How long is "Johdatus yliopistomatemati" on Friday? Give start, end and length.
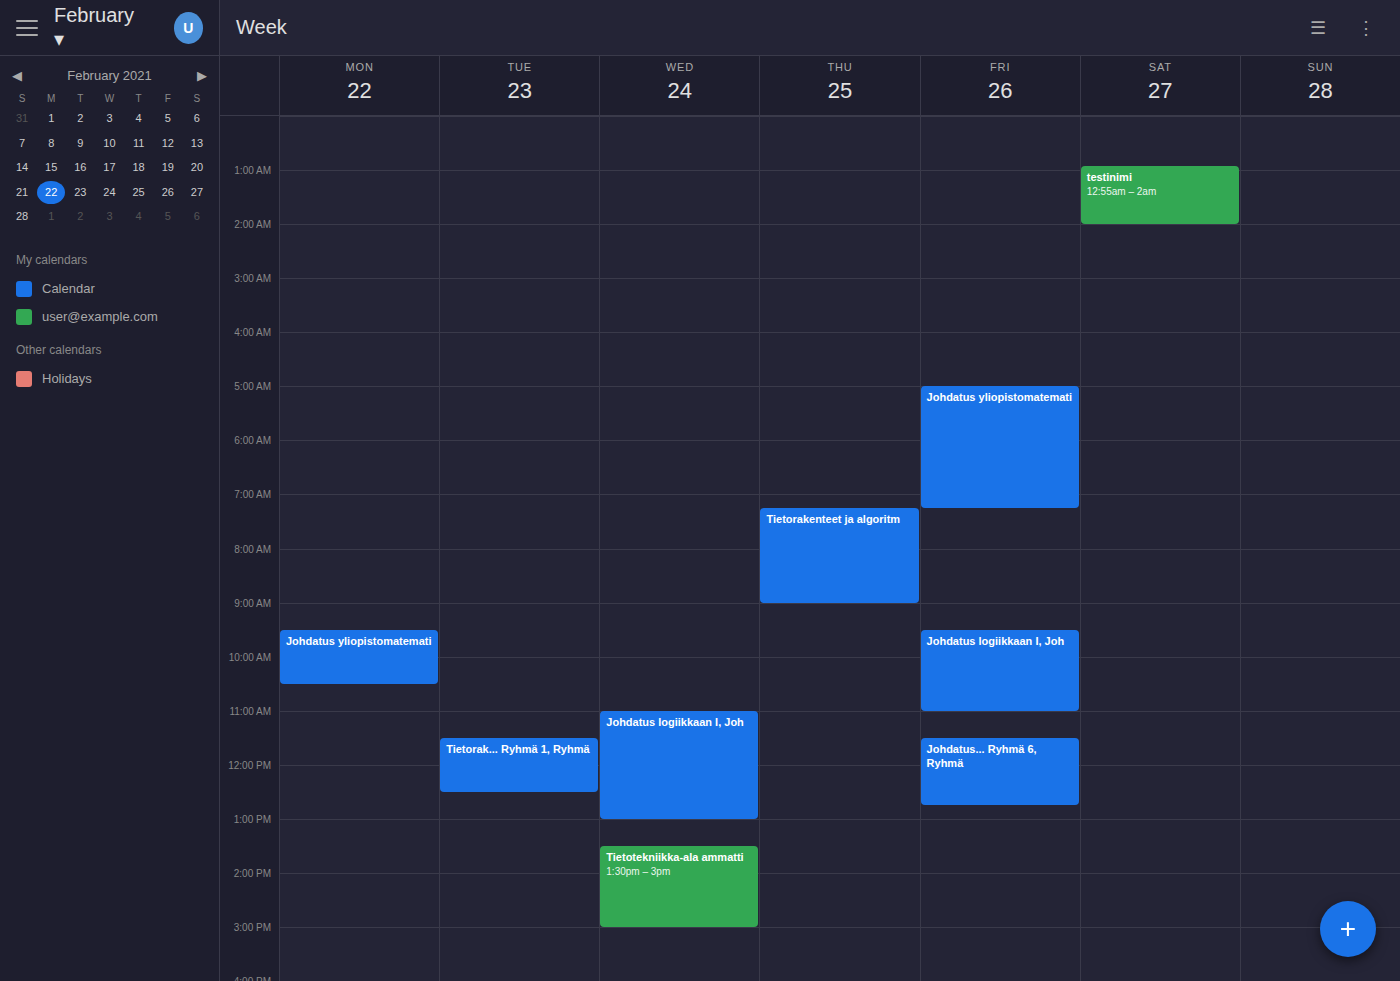
05:00 to 07:15, 2 hours 15 minutes